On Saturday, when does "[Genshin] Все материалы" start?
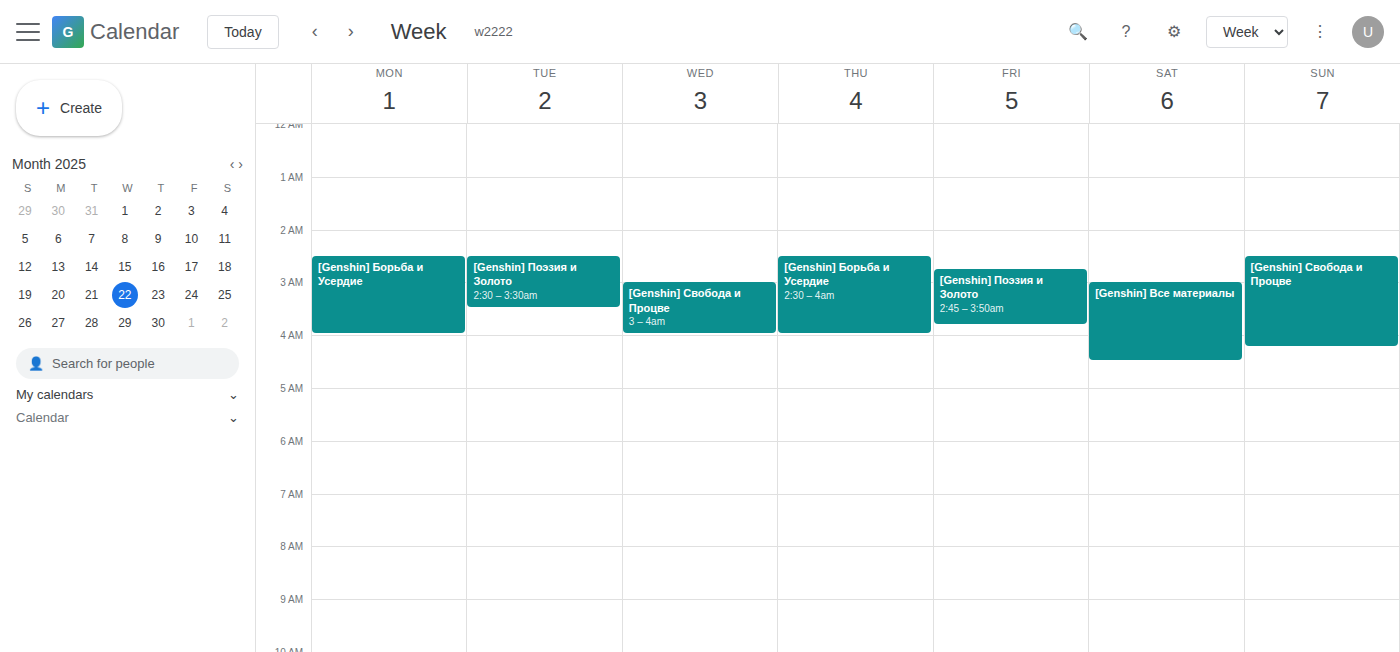
3:00 AM